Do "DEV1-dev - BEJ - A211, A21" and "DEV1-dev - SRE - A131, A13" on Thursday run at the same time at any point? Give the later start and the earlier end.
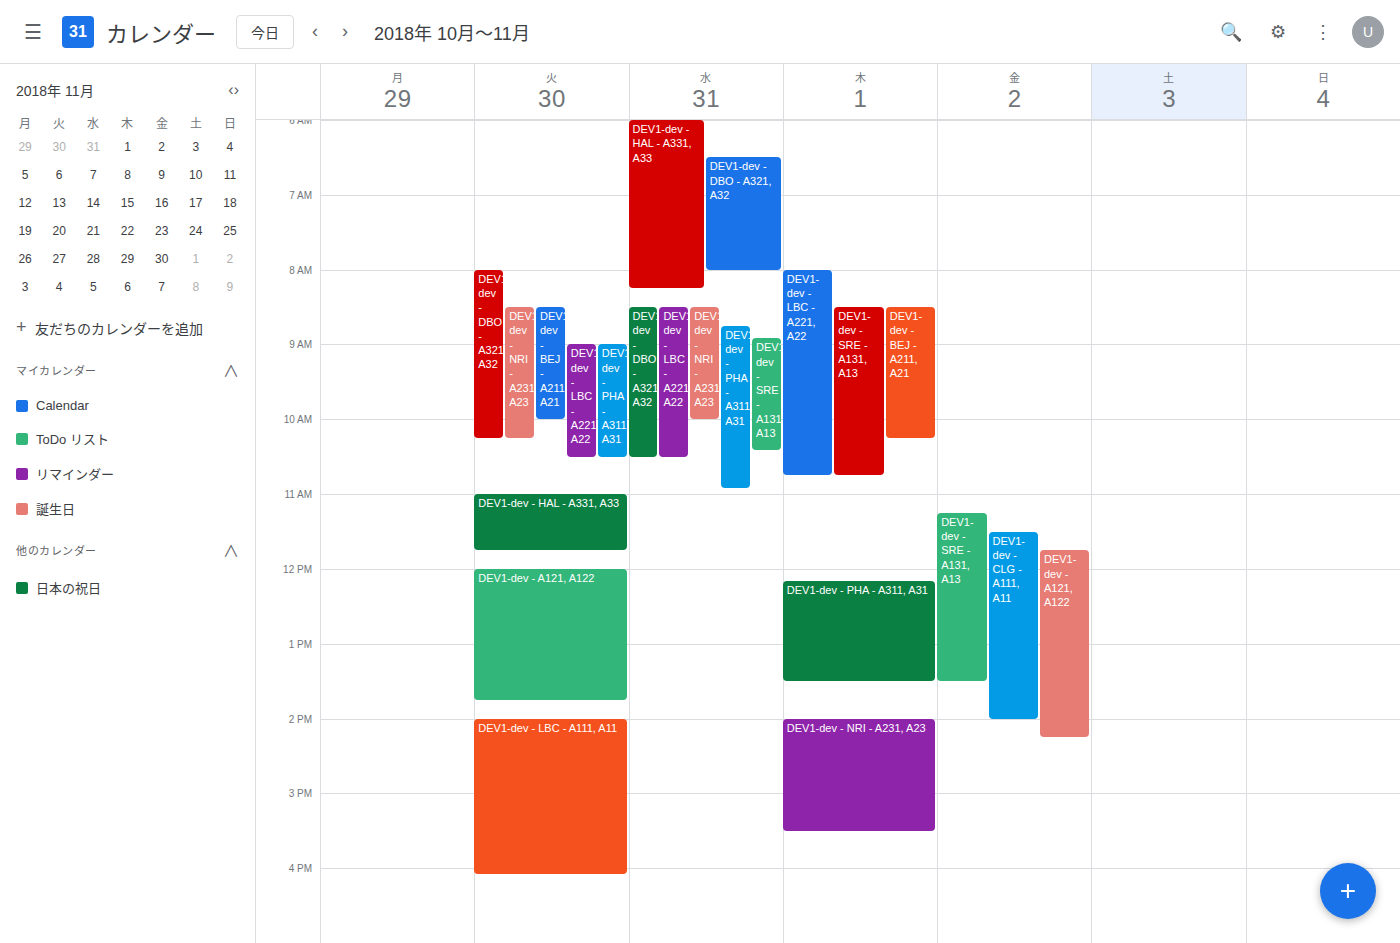
"DEV1-dev - BEJ - A211, A21" runs 8:30 AM to 10:15 AM, inside "DEV1-dev - SRE - A131, A13" -- they overlap.